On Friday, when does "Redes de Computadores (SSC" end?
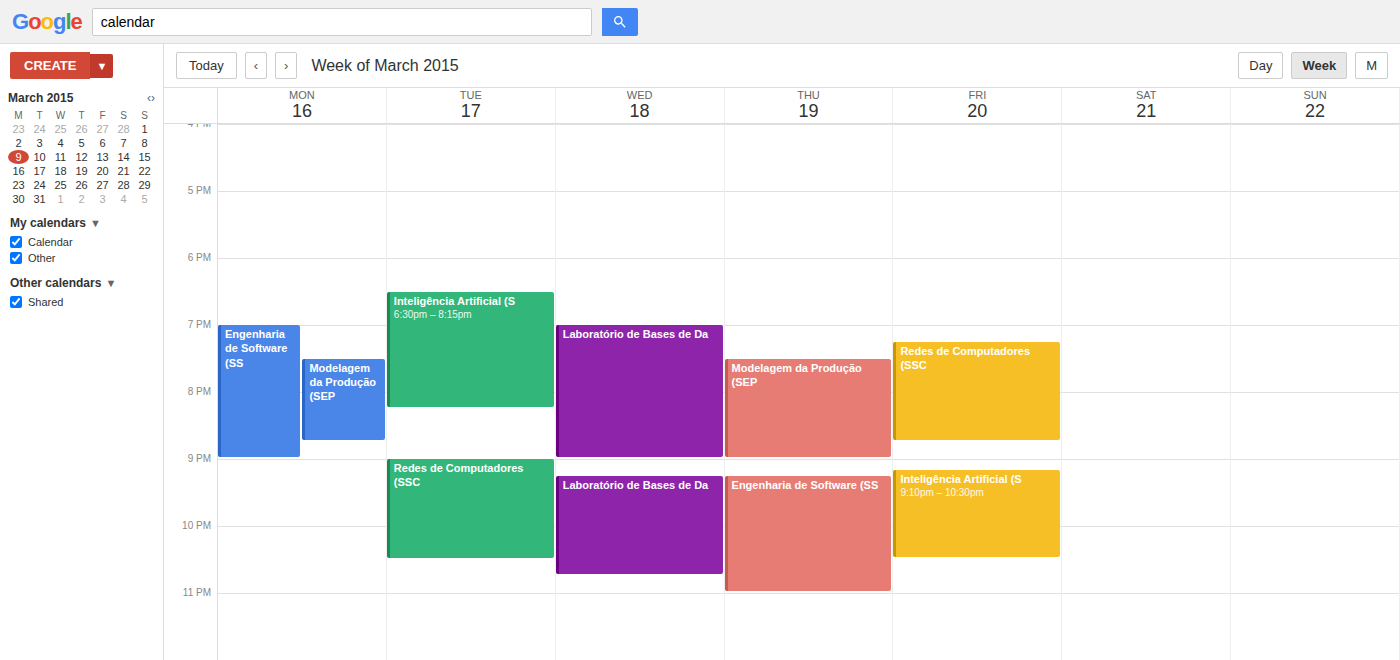
8:45 PM